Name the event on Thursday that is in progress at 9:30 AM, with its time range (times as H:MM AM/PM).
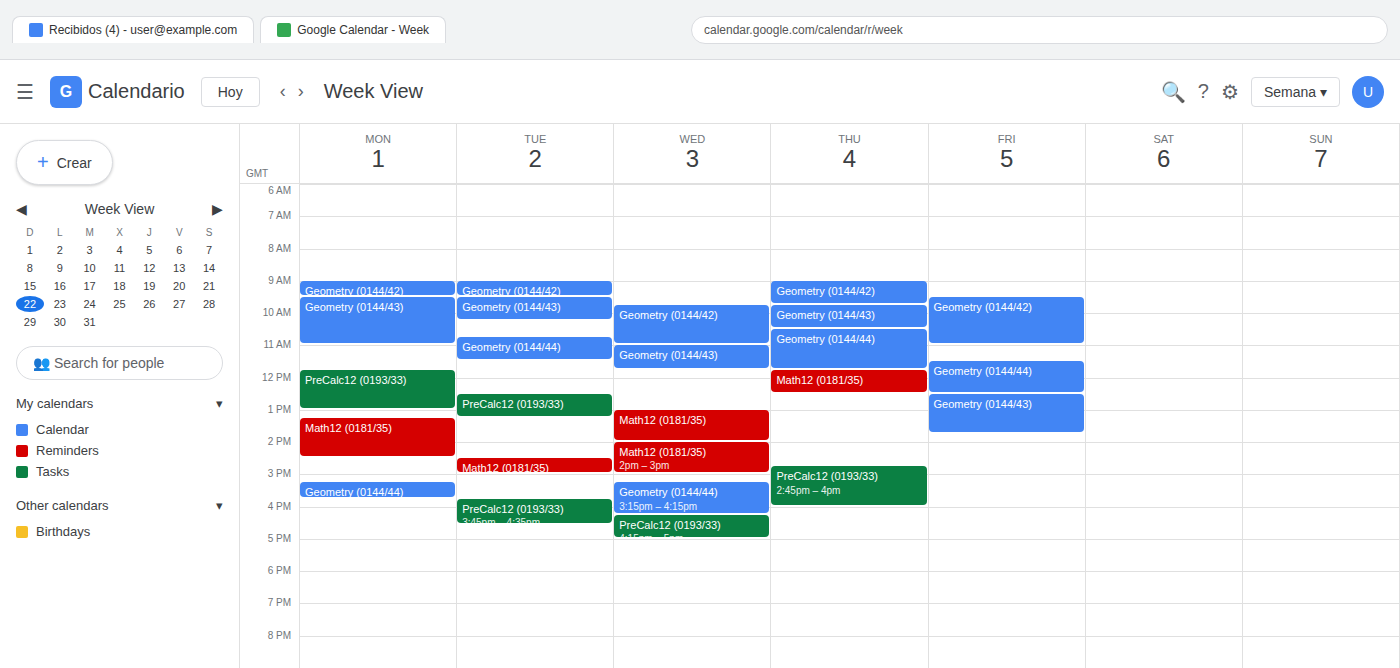
"Geometry (0144/42)", 9:00 AM to 9:45 AM